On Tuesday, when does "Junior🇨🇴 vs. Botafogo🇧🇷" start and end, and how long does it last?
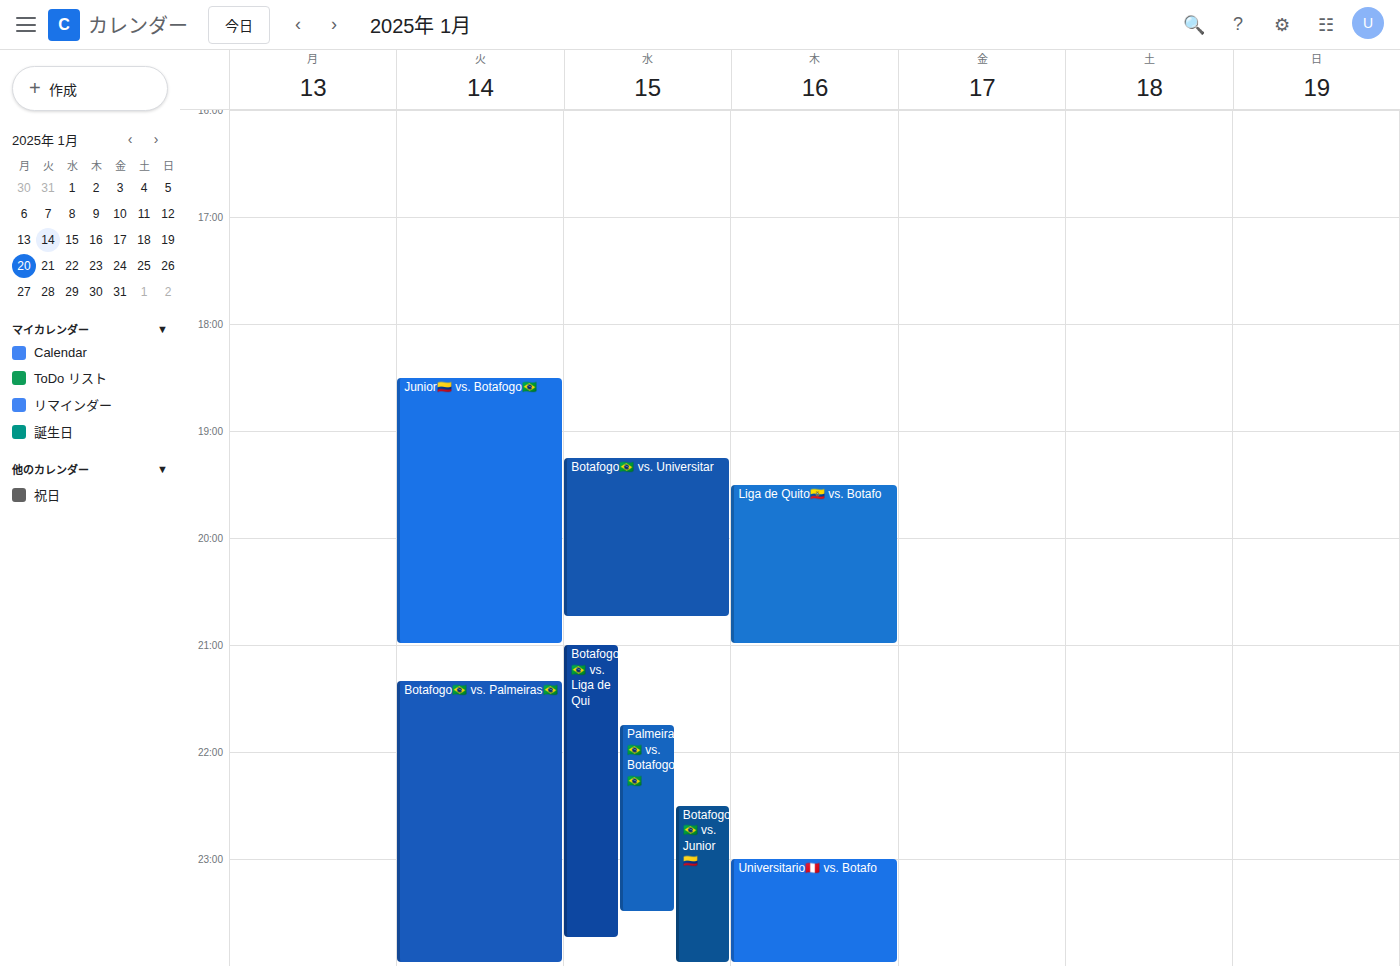
18:30 to 21:00, 2 hours 30 minutes